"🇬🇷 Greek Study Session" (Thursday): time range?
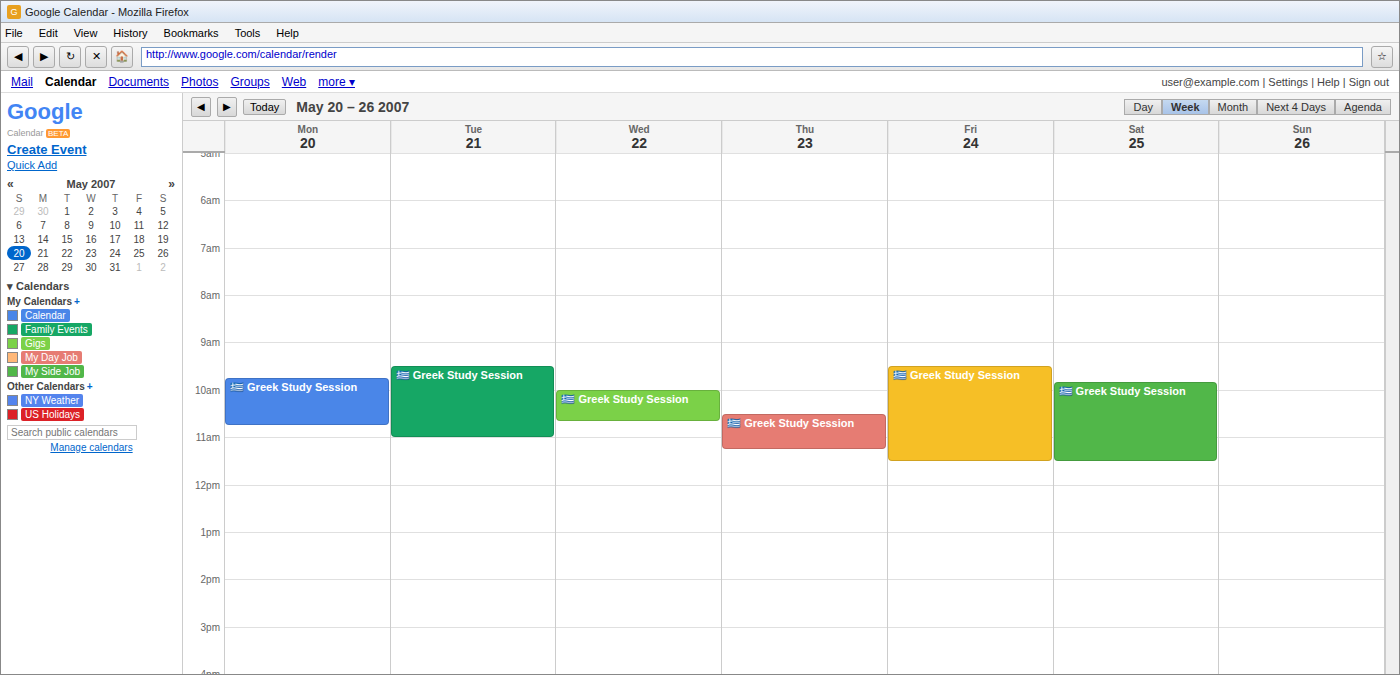
10:30 AM to 11:15 AM